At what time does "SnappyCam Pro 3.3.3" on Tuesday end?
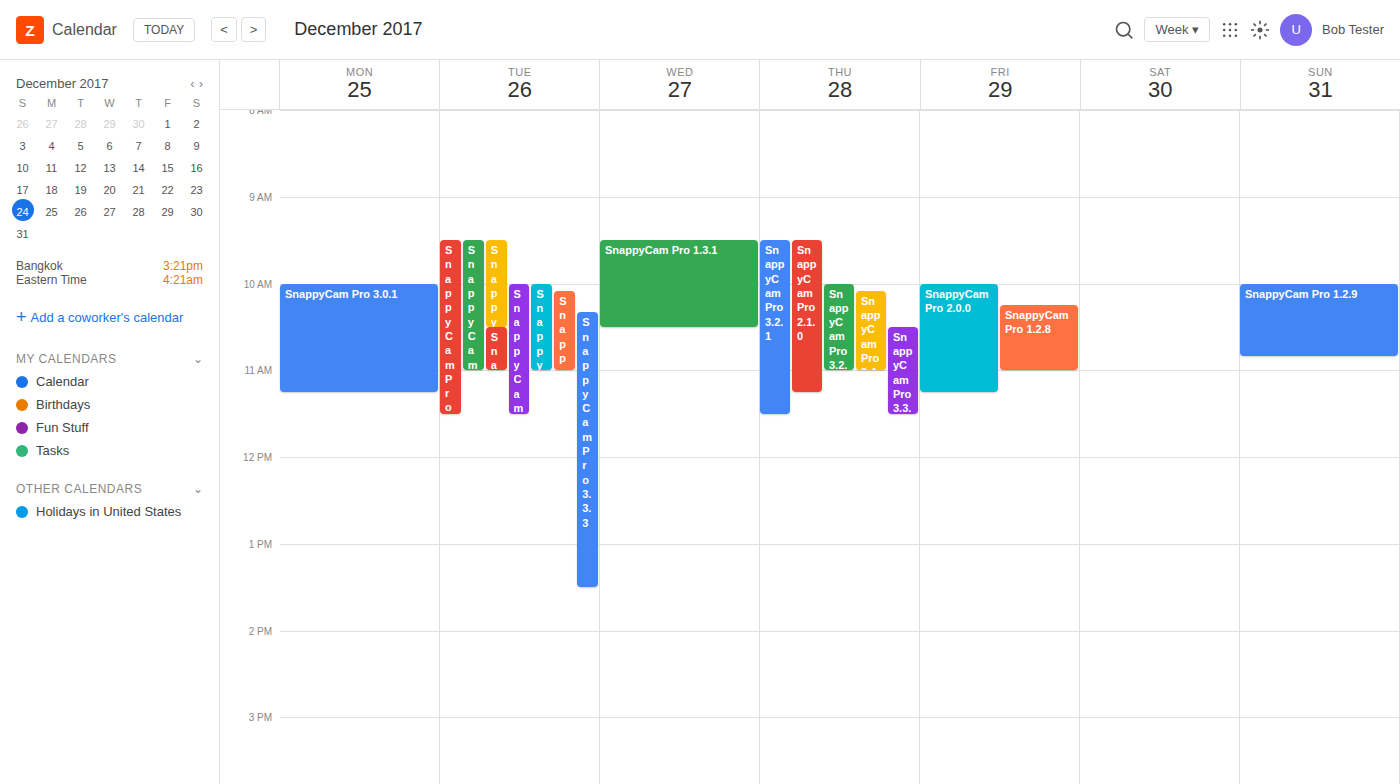
1:30 PM